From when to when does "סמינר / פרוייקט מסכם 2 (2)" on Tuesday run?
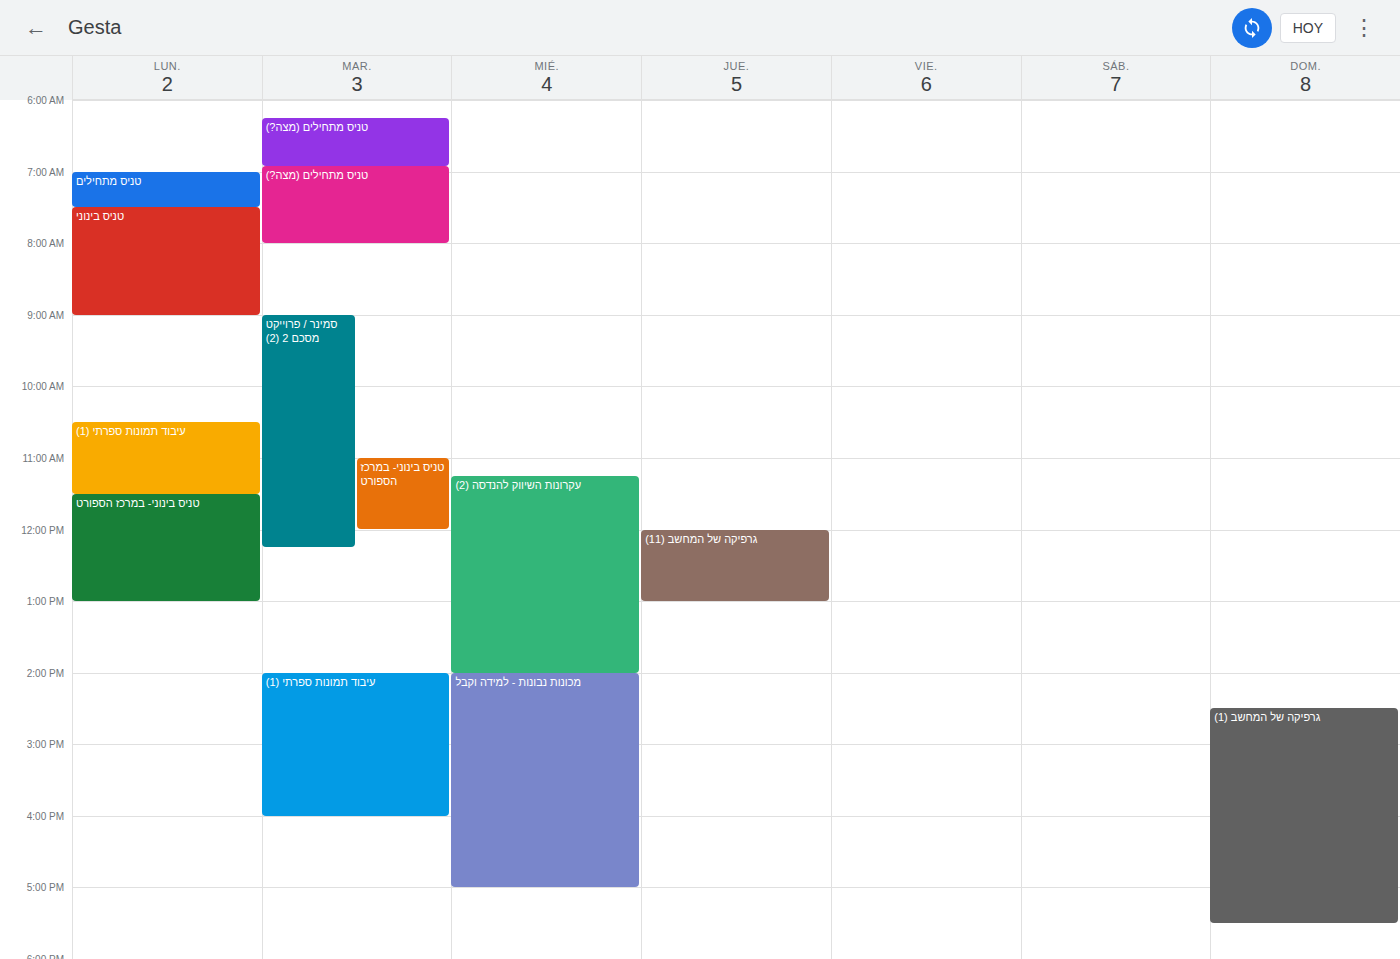
9:00 AM to 12:15 PM